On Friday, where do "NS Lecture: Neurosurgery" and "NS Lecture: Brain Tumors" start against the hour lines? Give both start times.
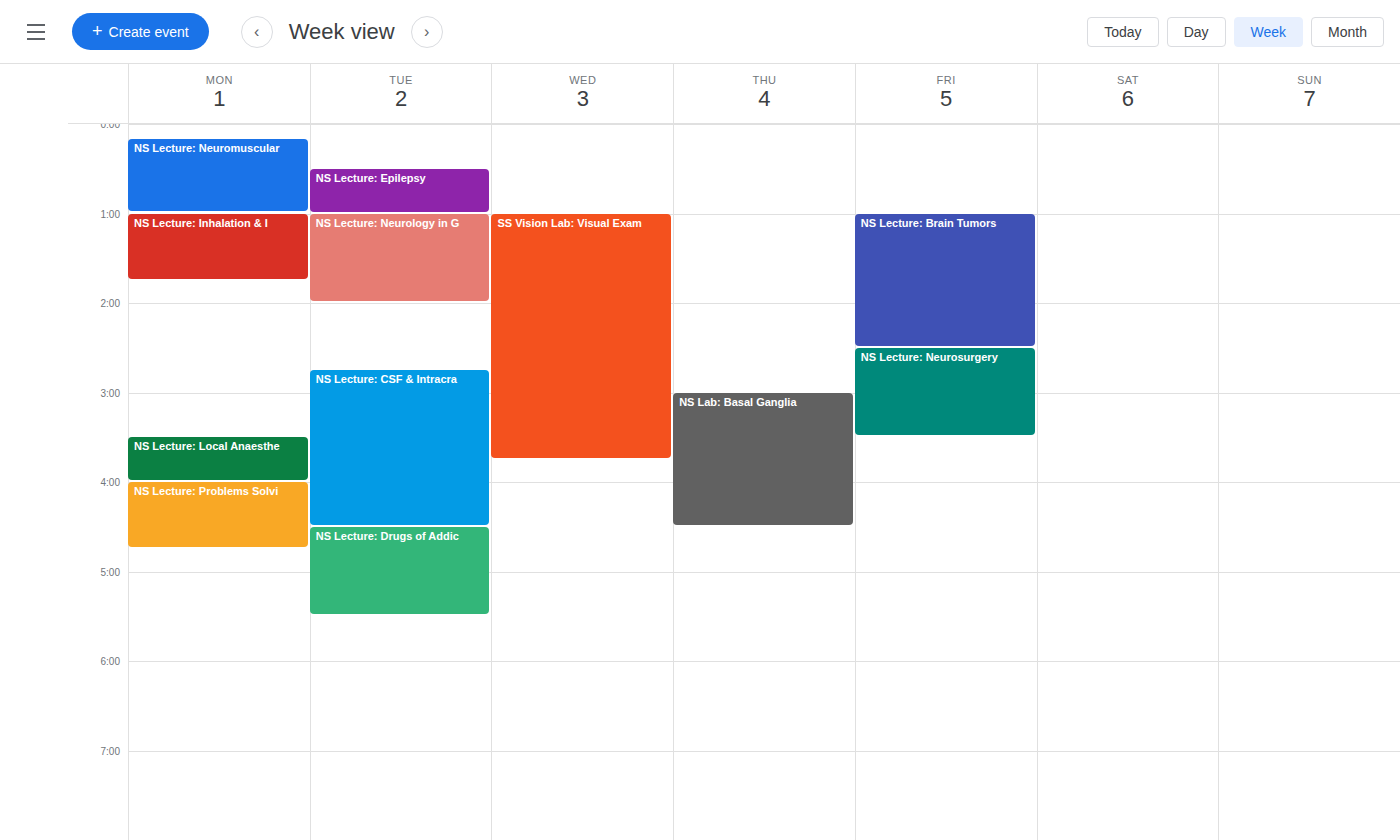
"NS Lecture: Neurosurgery": 2:30 AM, halfway between the 2 AM and 3 AM lines. "NS Lecture: Brain Tumors": 1:00 AM, exactly on the 1 AM line.